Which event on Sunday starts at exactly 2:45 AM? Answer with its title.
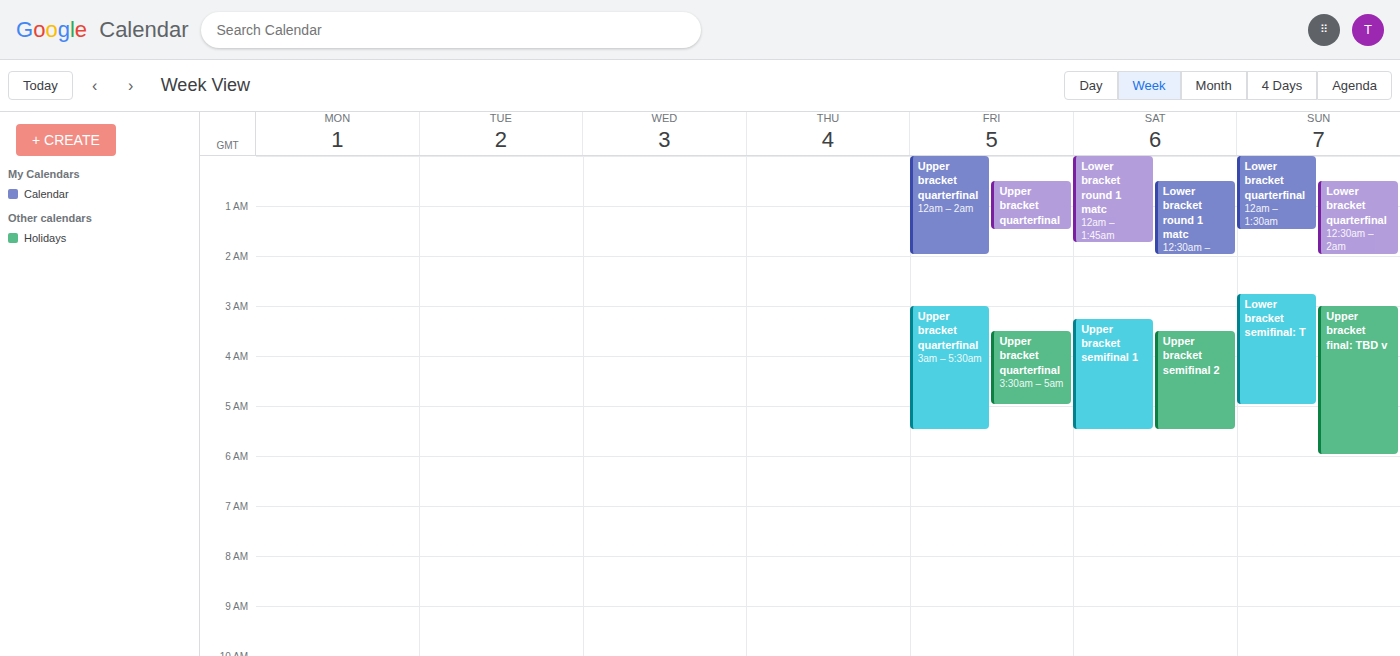
"Lower bracket semifinal: T"